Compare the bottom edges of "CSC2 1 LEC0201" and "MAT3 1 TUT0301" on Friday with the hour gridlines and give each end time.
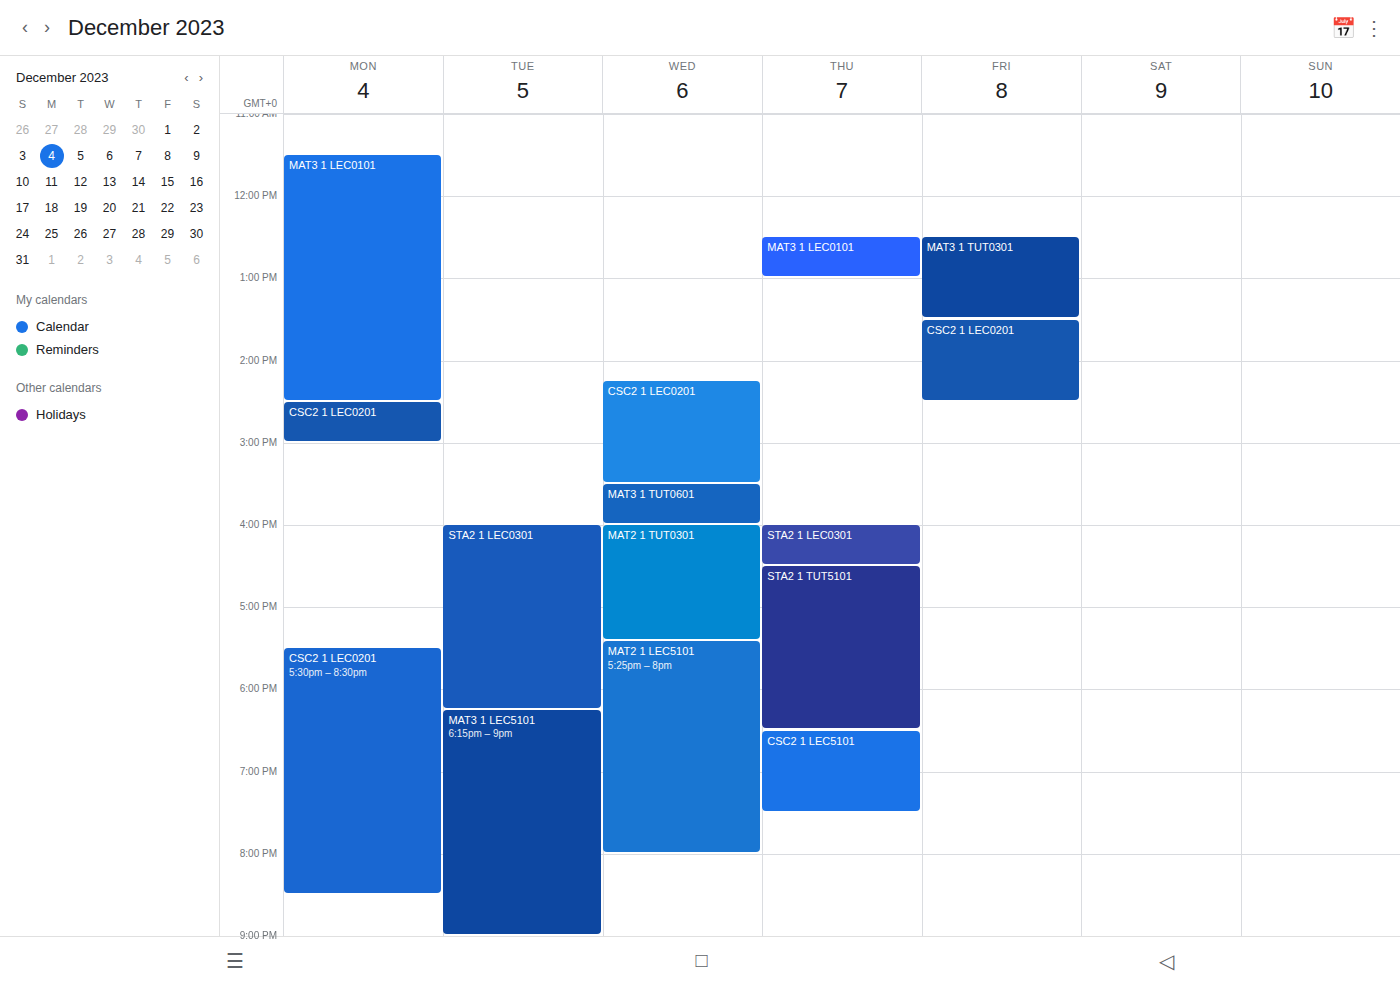
"CSC2 1 LEC0201": 2:30 PM, halfway between the 2 PM and 3 PM lines. "MAT3 1 TUT0301": 1:30 PM, halfway between the 1 PM and 2 PM lines.